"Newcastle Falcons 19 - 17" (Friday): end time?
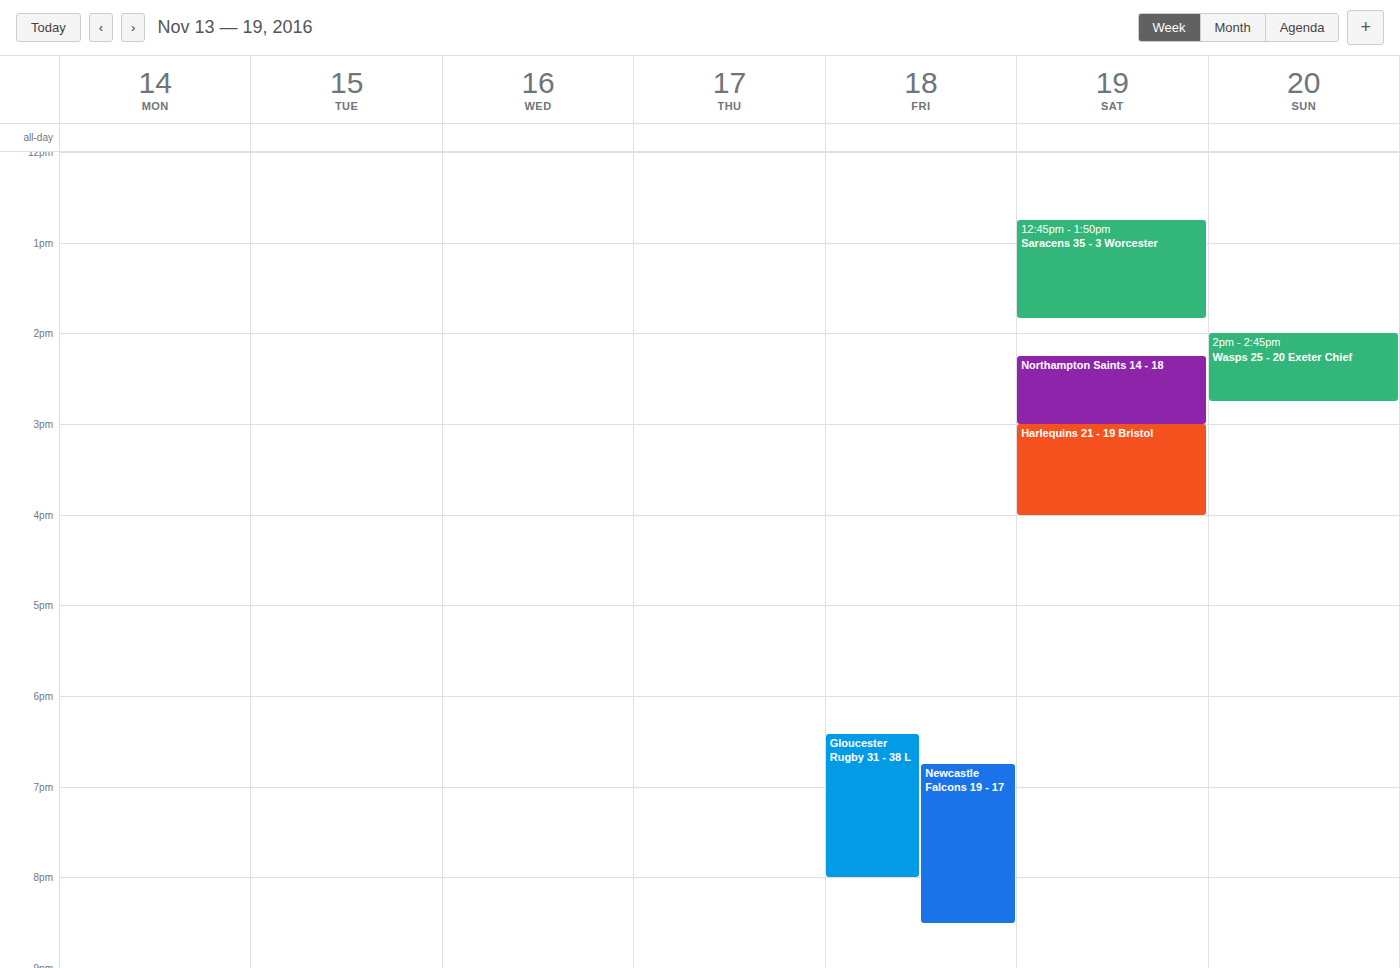
8:30 PM